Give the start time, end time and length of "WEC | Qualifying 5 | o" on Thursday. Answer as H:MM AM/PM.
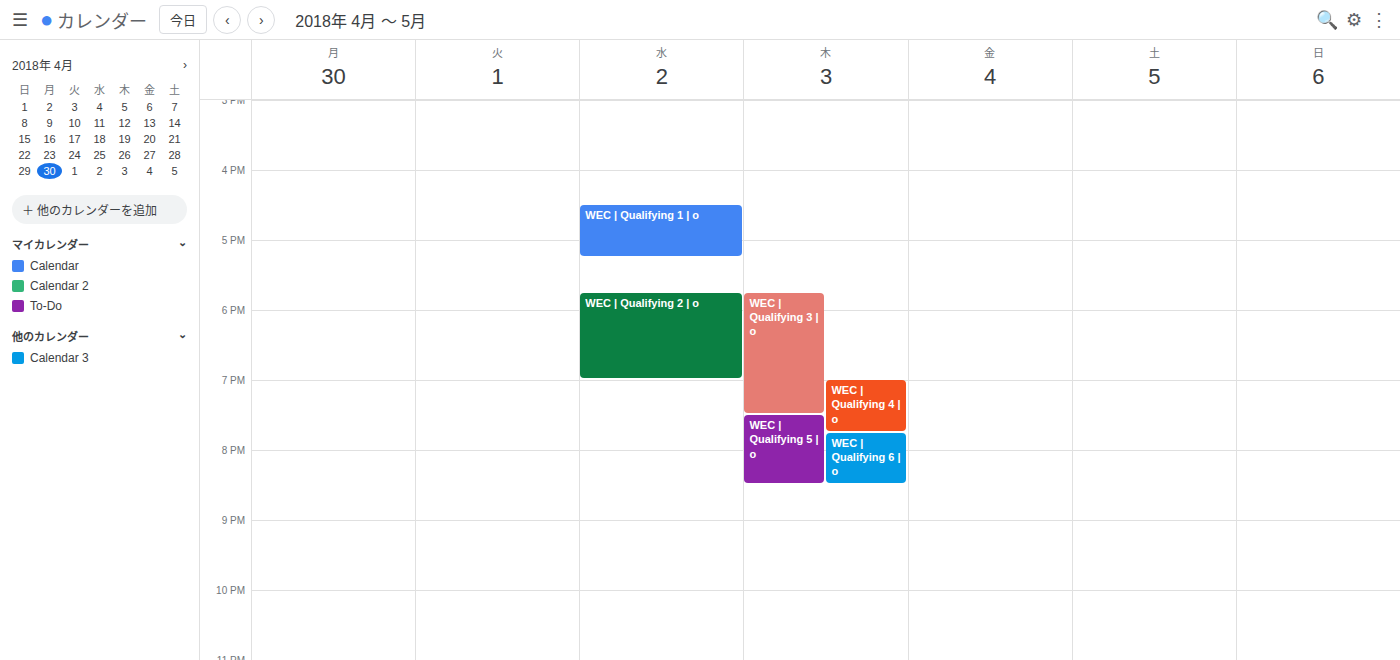
7:30 PM to 8:30 PM, 1 hour